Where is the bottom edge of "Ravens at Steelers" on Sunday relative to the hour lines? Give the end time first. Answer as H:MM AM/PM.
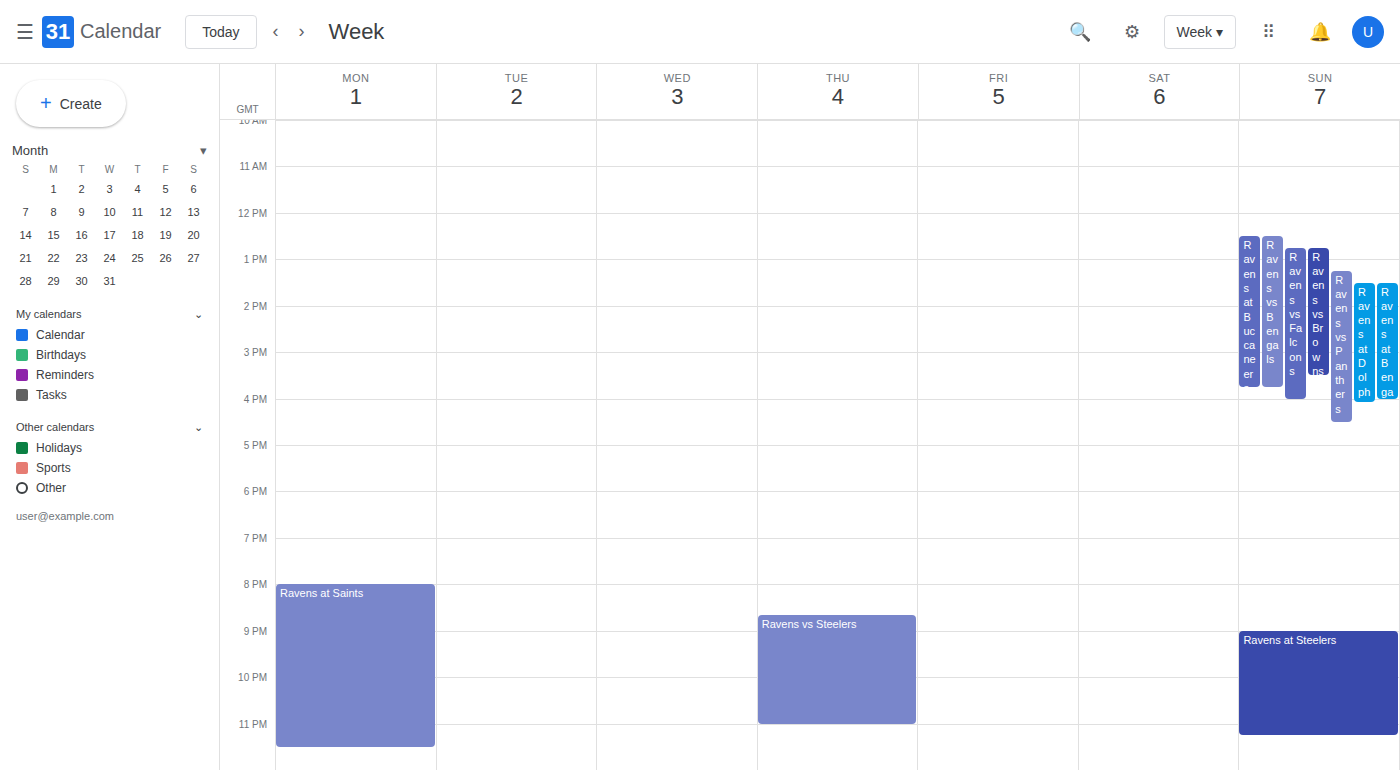
11:15 PM -- neither: a quarter of the way from the 11 PM line to the 12 AM line.